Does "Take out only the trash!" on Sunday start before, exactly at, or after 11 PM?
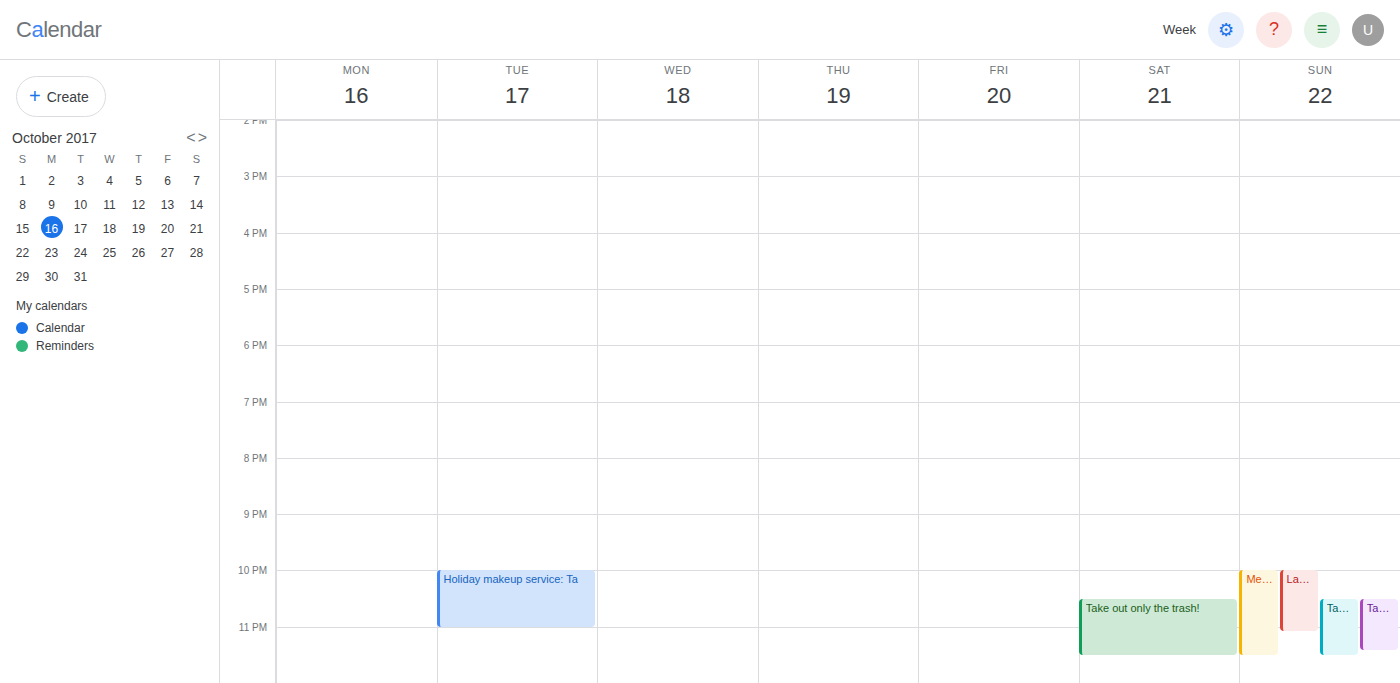
10:30 PM -- before 11 PM, 30 minutes above the 11 PM line.